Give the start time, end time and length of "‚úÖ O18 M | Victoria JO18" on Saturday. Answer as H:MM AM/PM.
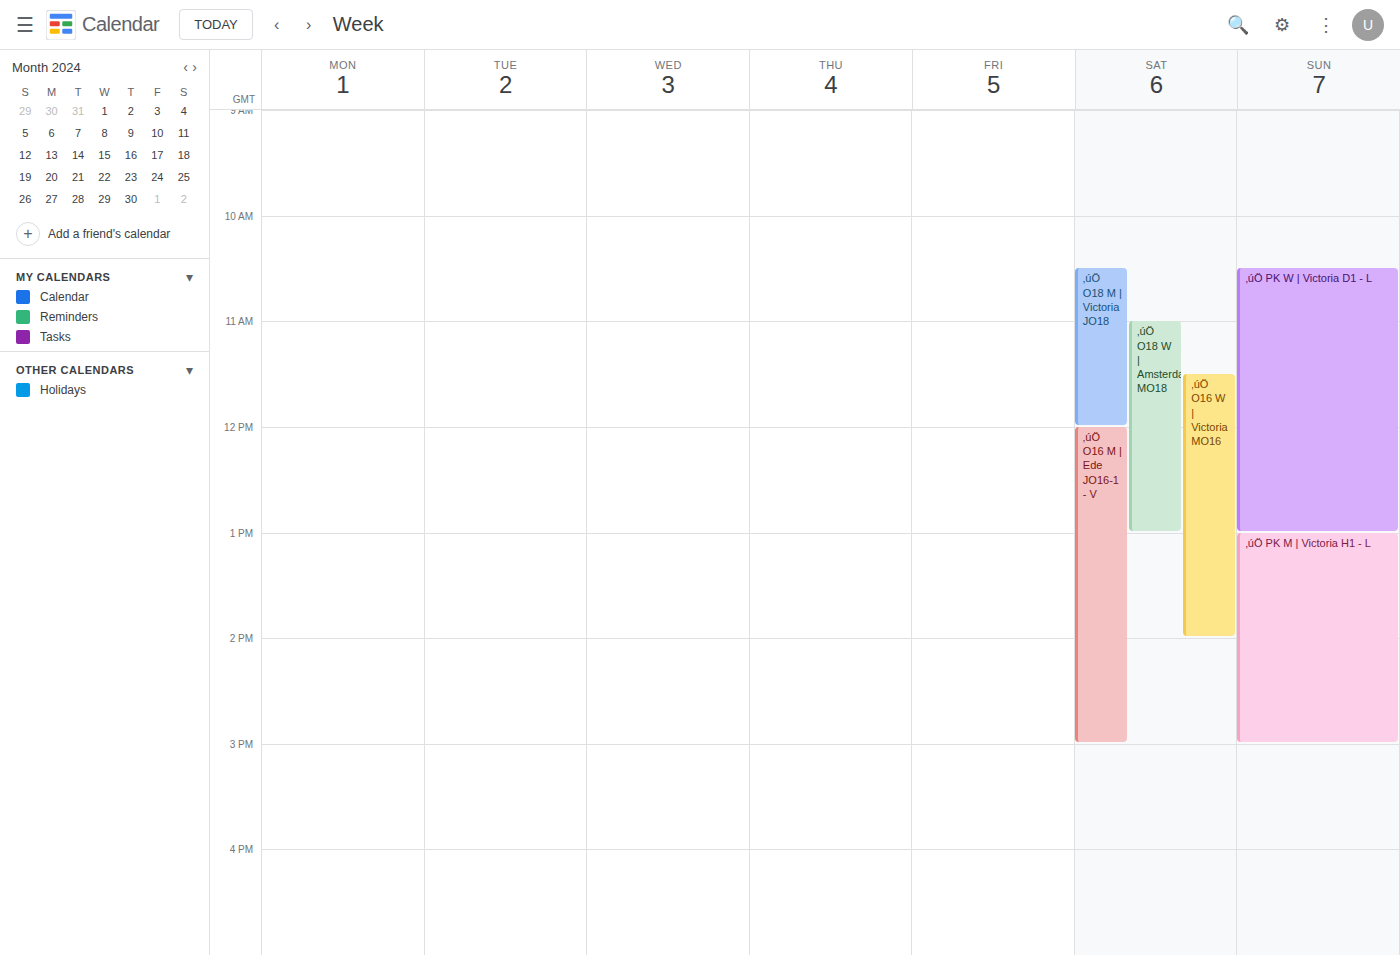
10:30 AM to 12:00 PM, 1 hour 30 minutes